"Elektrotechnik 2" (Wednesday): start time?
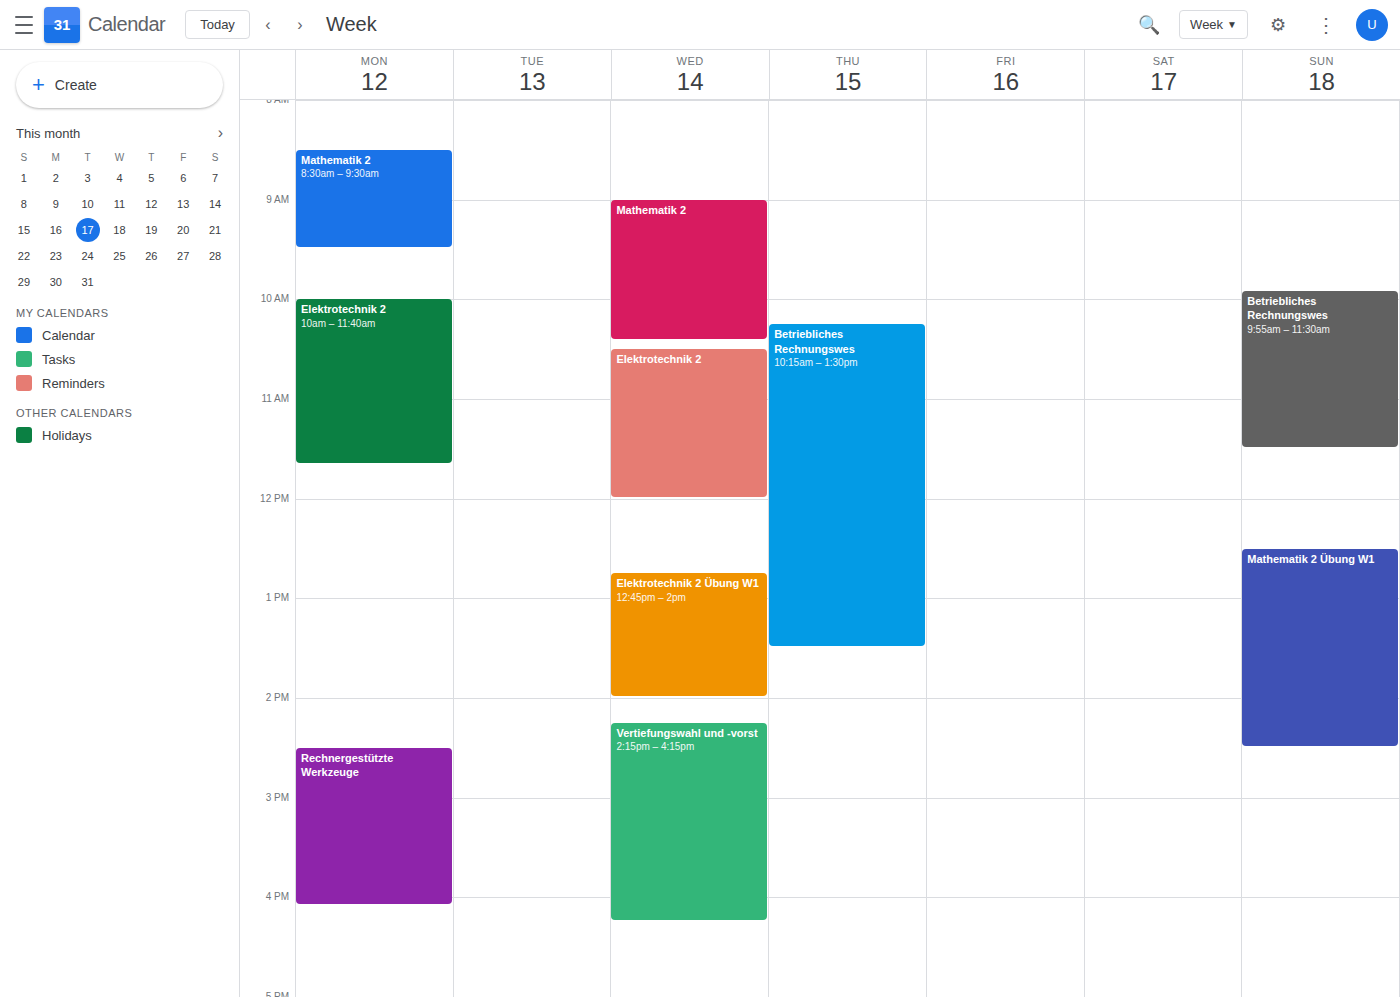
10:30 AM